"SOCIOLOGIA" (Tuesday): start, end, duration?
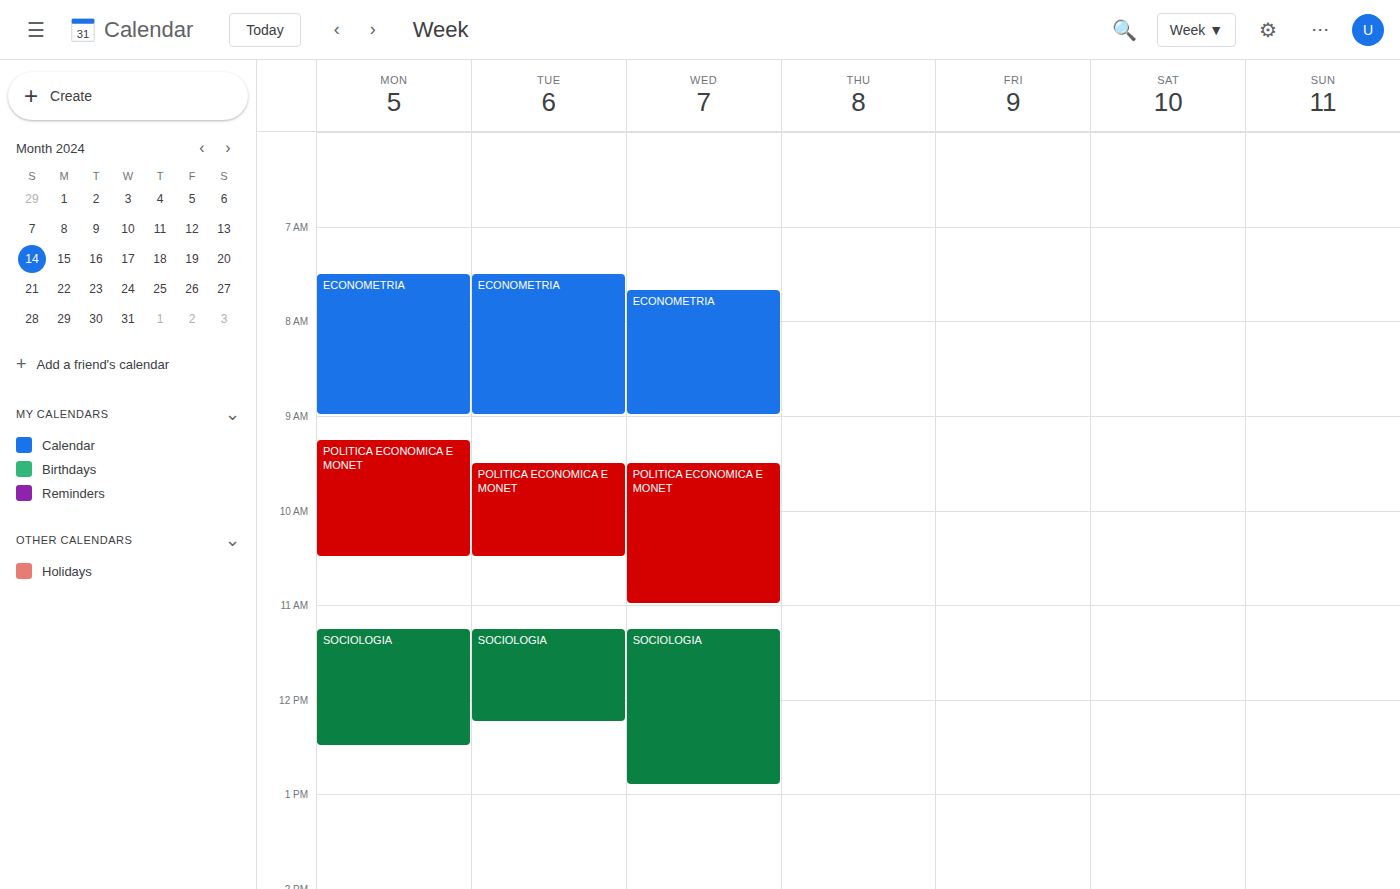
11:15 AM to 12:15 PM, 1 hour